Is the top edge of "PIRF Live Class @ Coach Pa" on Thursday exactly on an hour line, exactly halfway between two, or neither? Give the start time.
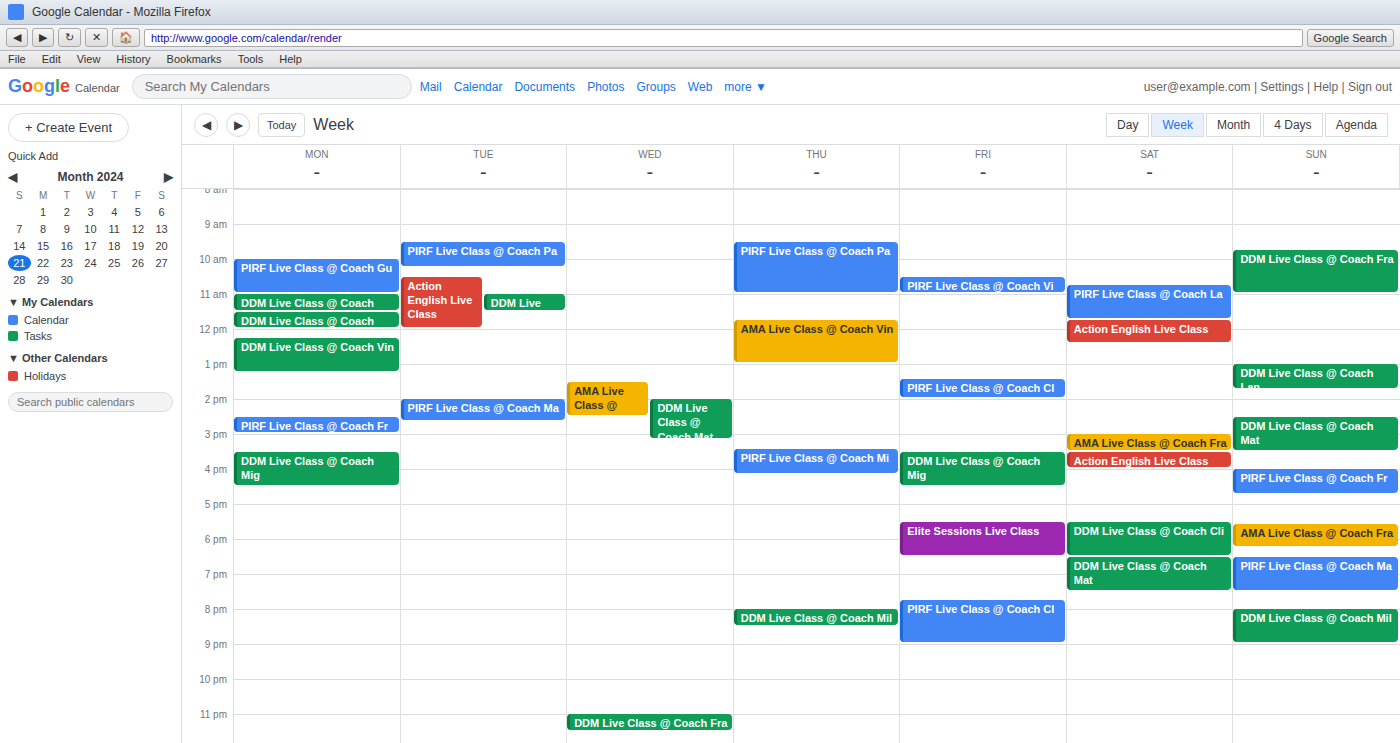
9:30 AM -- halfway between the 9 AM and 10 AM lines.